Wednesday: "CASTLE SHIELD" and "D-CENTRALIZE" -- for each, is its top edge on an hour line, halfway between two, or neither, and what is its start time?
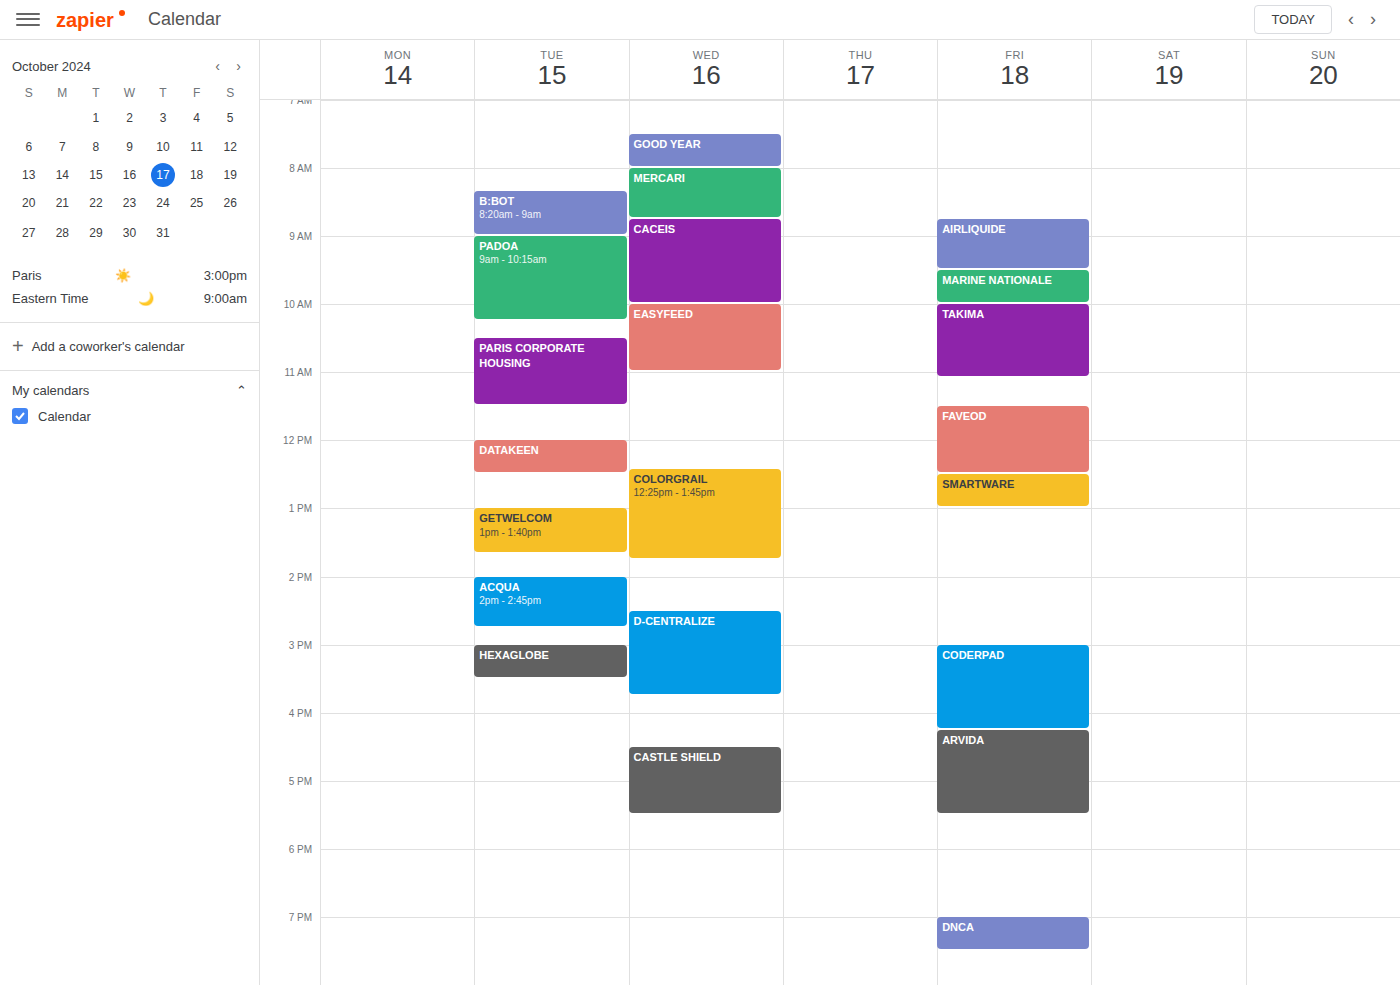
"CASTLE SHIELD": 16:30, halfway between the 16:00 and 17:00 lines. "D-CENTRALIZE": 14:30, halfway between the 14:00 and 15:00 lines.